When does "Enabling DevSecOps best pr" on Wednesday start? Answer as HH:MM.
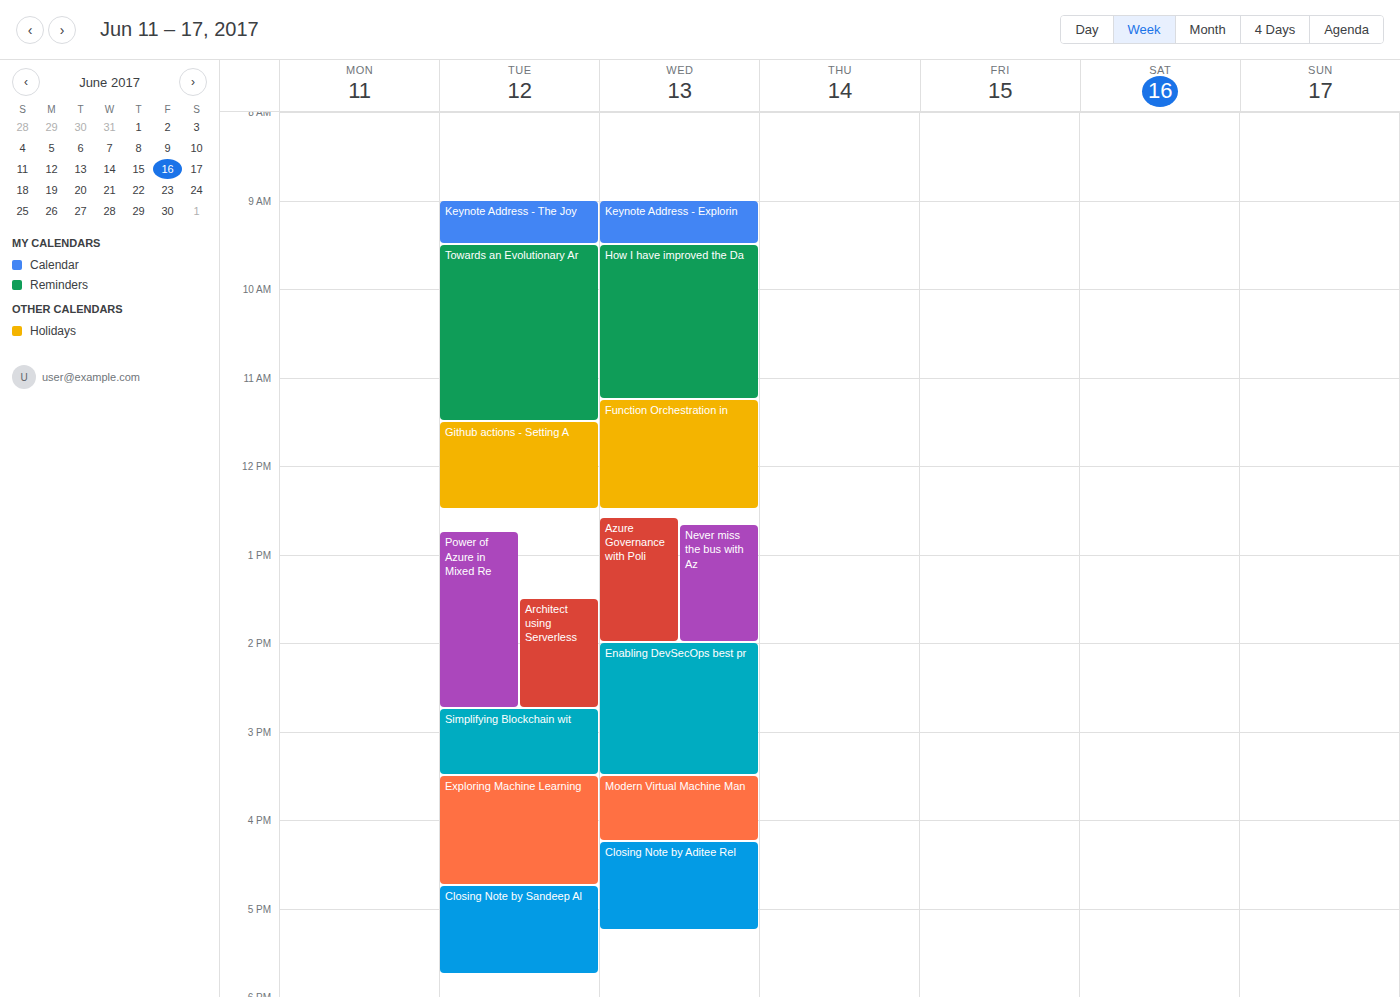
14:00